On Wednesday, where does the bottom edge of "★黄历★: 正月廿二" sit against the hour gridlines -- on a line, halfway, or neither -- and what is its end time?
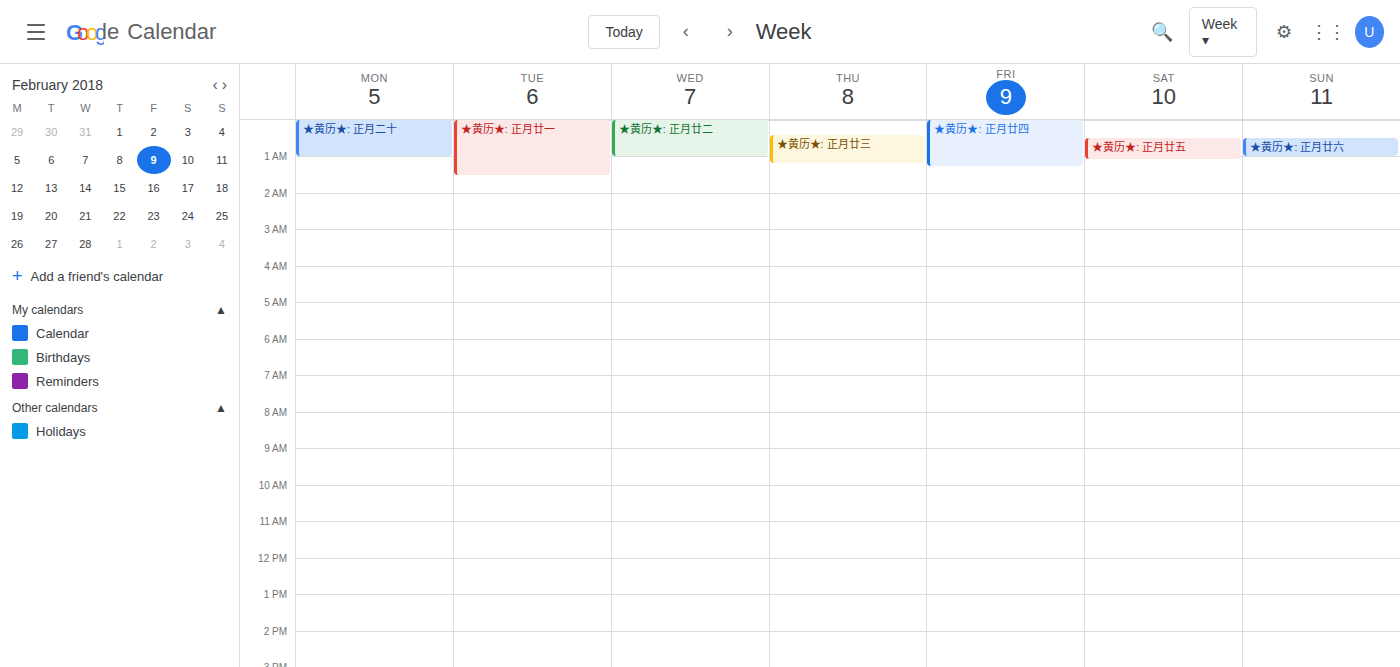
1:00 AM -- exactly on the 1 AM line.